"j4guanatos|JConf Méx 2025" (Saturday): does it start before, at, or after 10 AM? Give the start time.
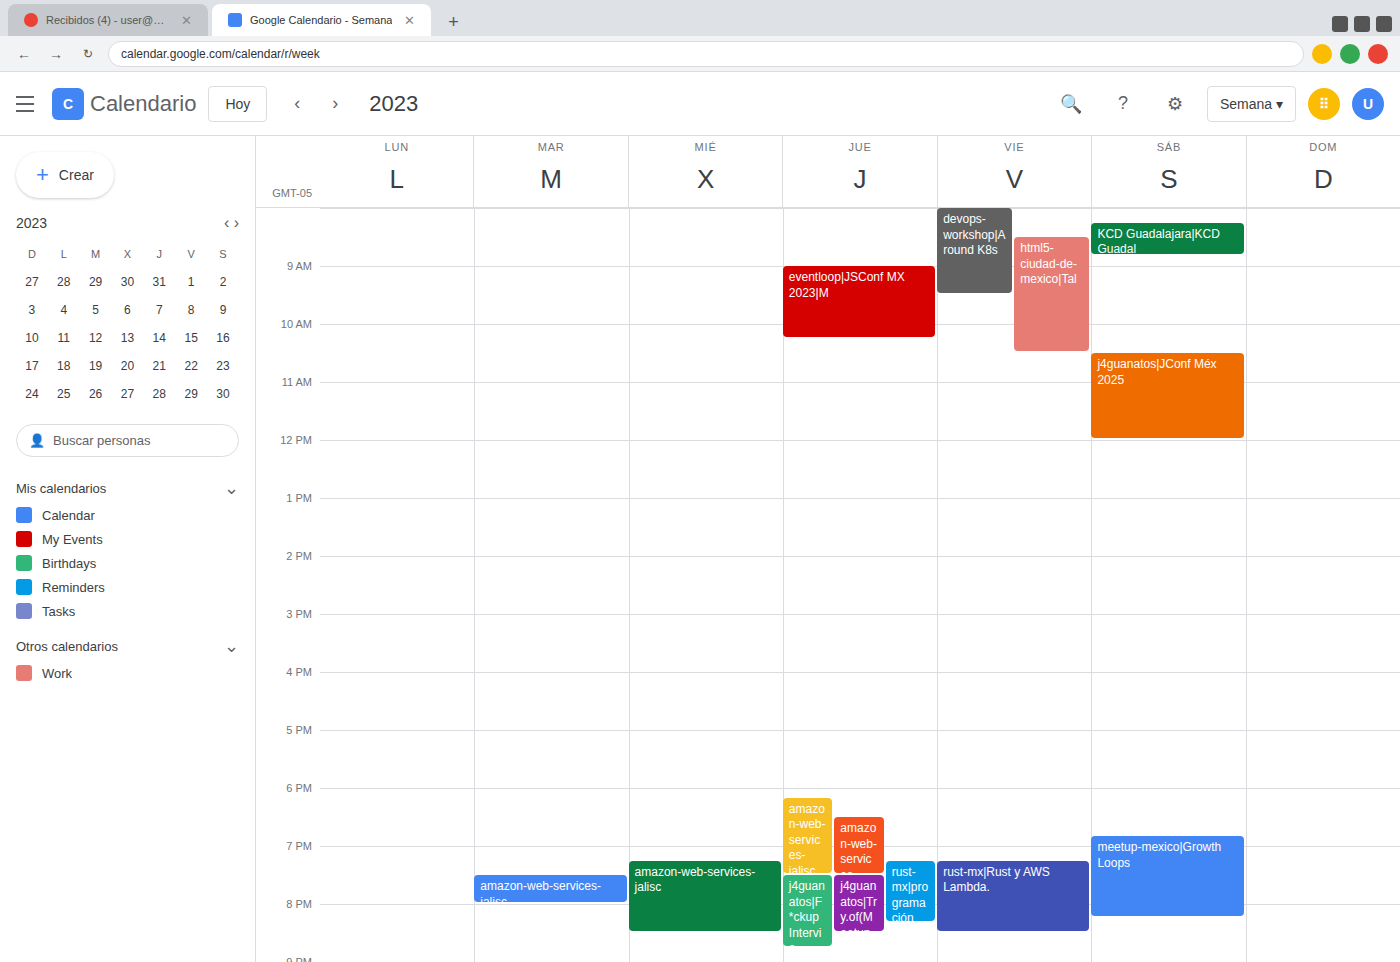
10:30 AM -- after 10 AM, 30 minutes below the 10 AM line.